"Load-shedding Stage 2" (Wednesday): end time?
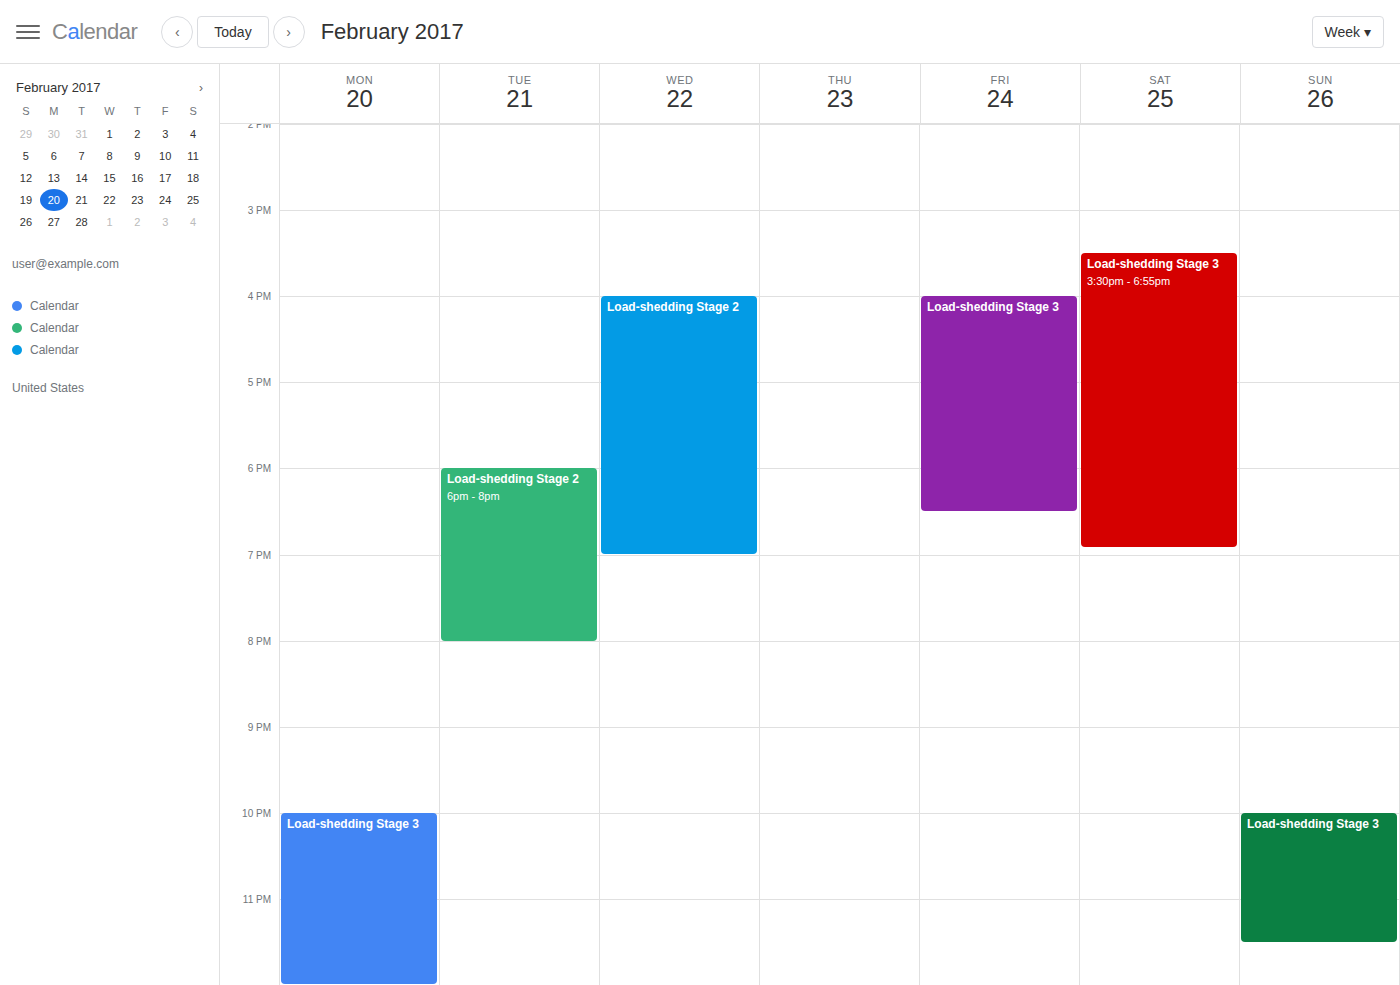
7:00 PM